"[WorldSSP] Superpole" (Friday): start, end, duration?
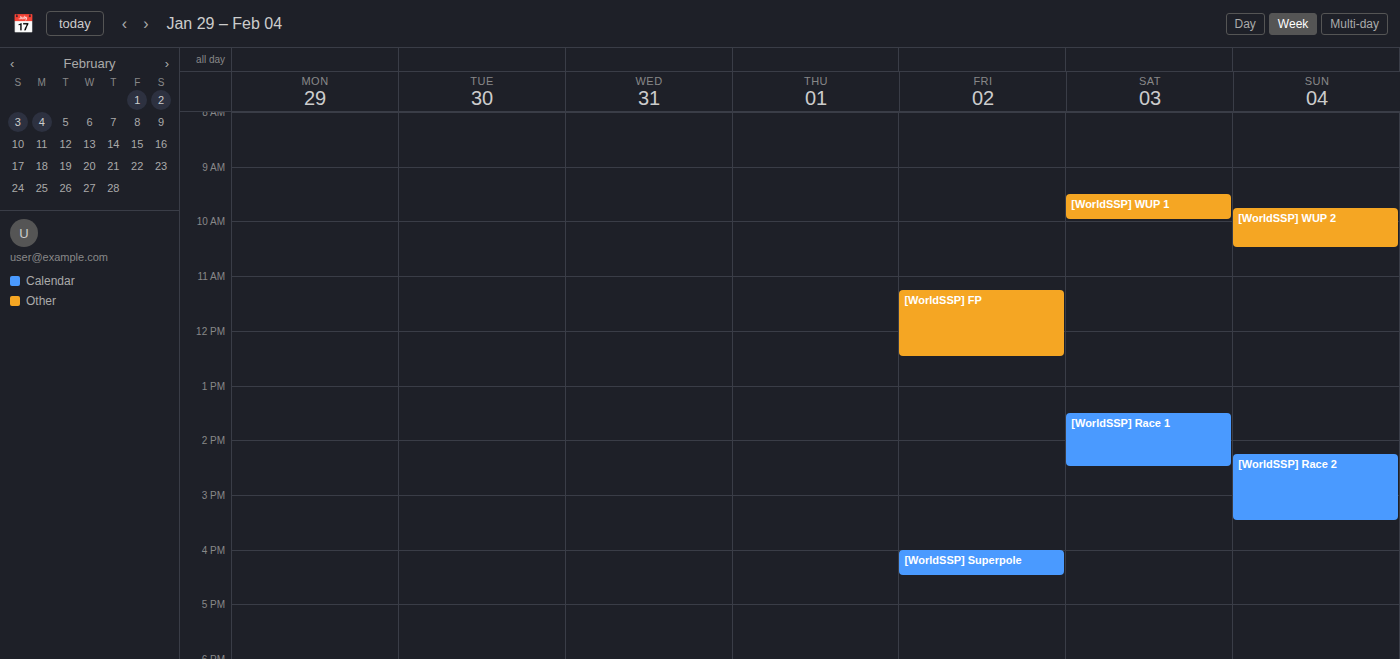
4:00 PM to 4:30 PM, 30 minutes